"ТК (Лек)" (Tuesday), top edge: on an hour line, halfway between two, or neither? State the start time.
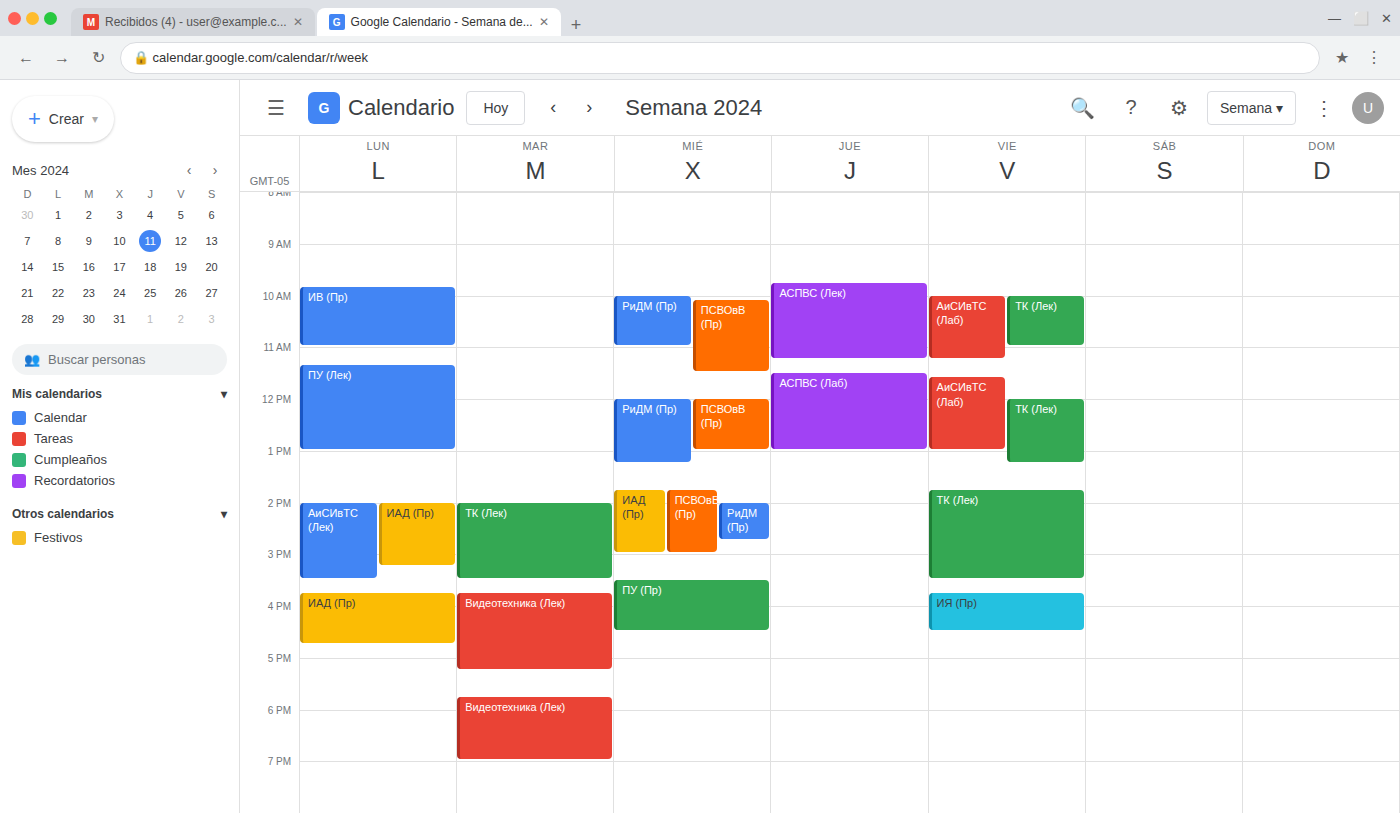
14:00 -- exactly on the 14:00 line.